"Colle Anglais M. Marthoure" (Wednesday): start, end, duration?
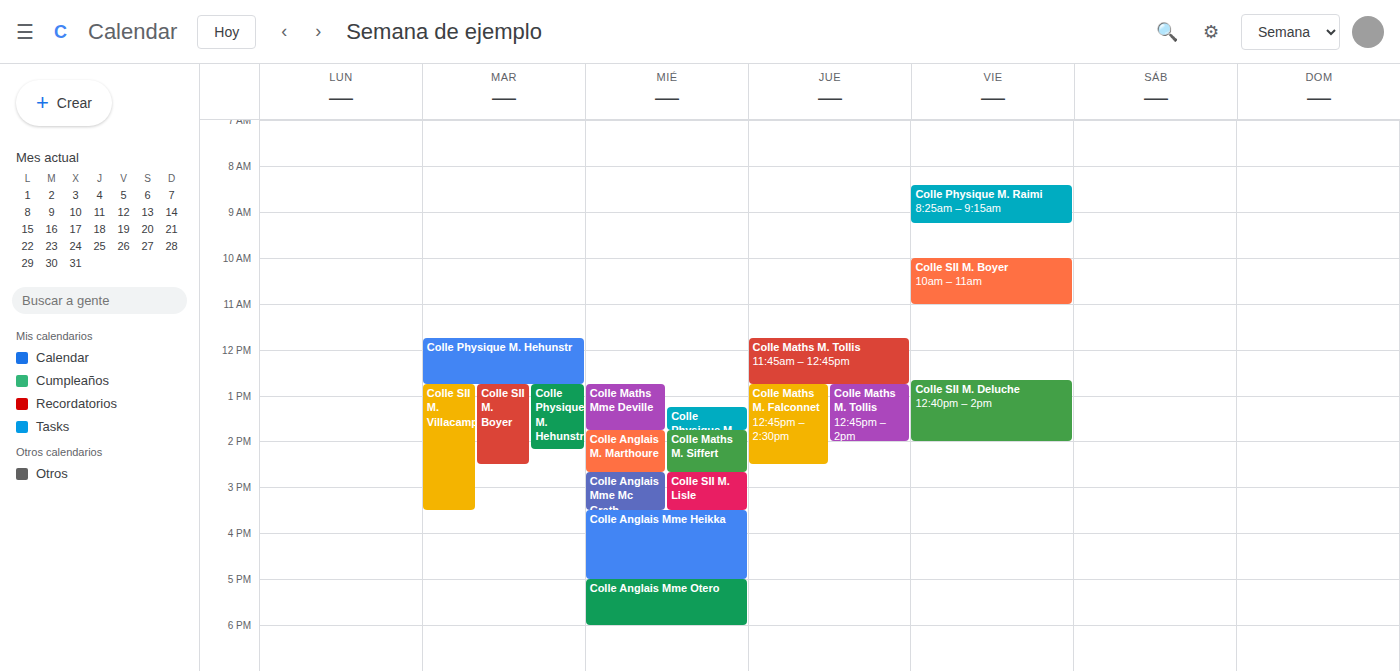
1:45 PM to 2:40 PM, 55 minutes